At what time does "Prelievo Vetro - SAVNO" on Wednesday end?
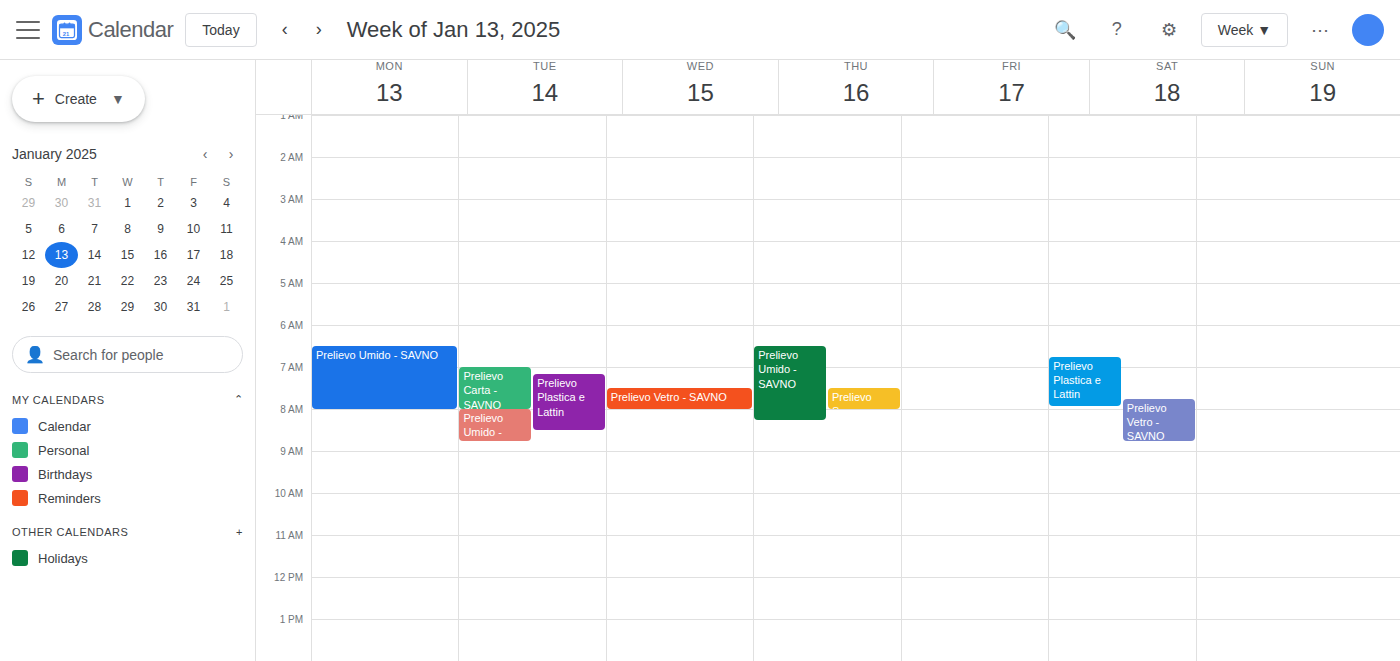
8:00 AM